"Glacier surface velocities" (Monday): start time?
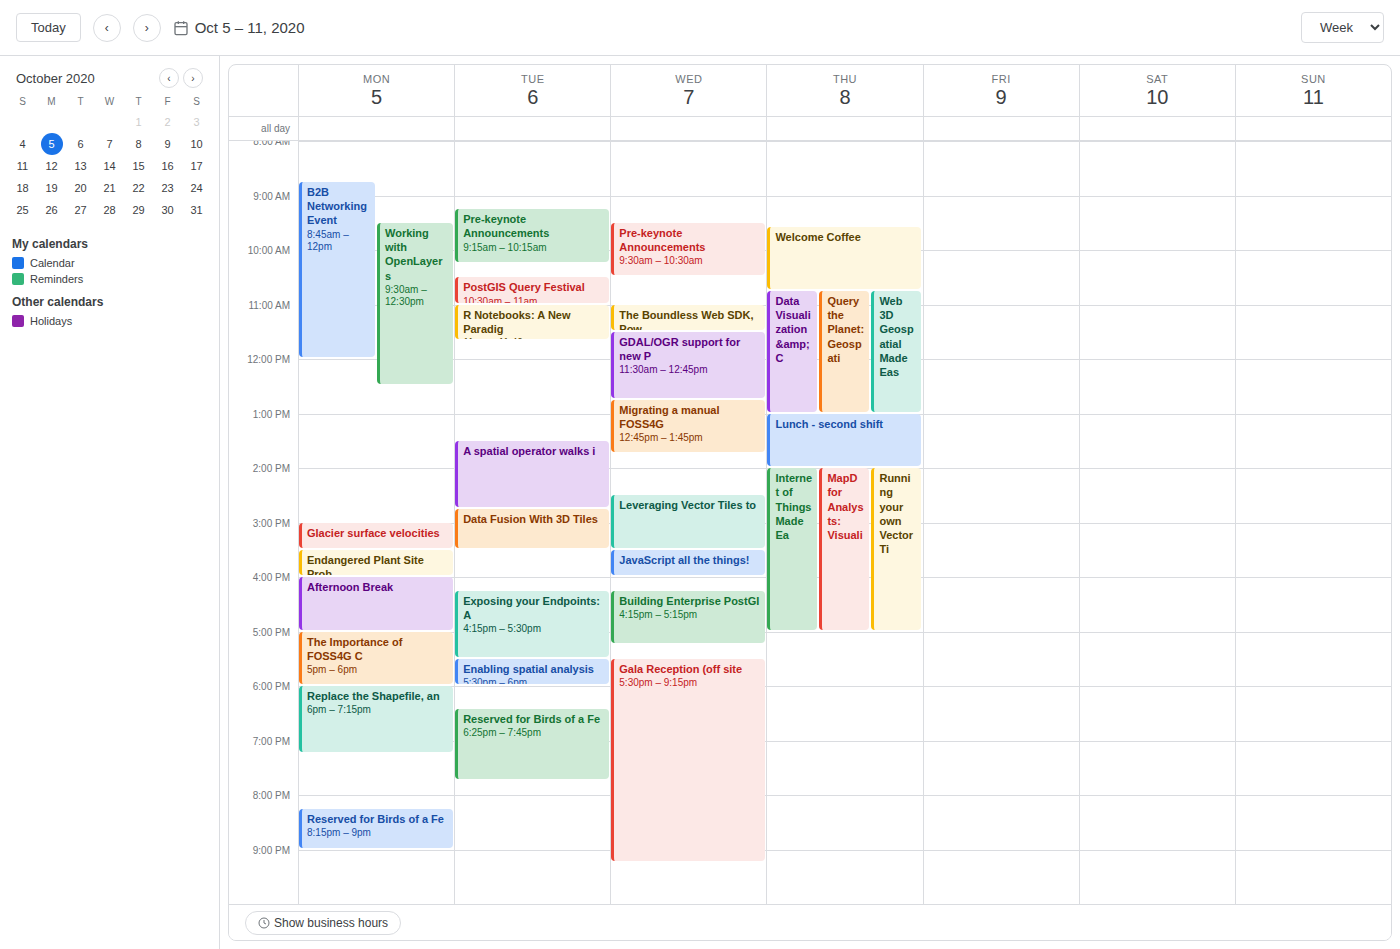
3:00 PM